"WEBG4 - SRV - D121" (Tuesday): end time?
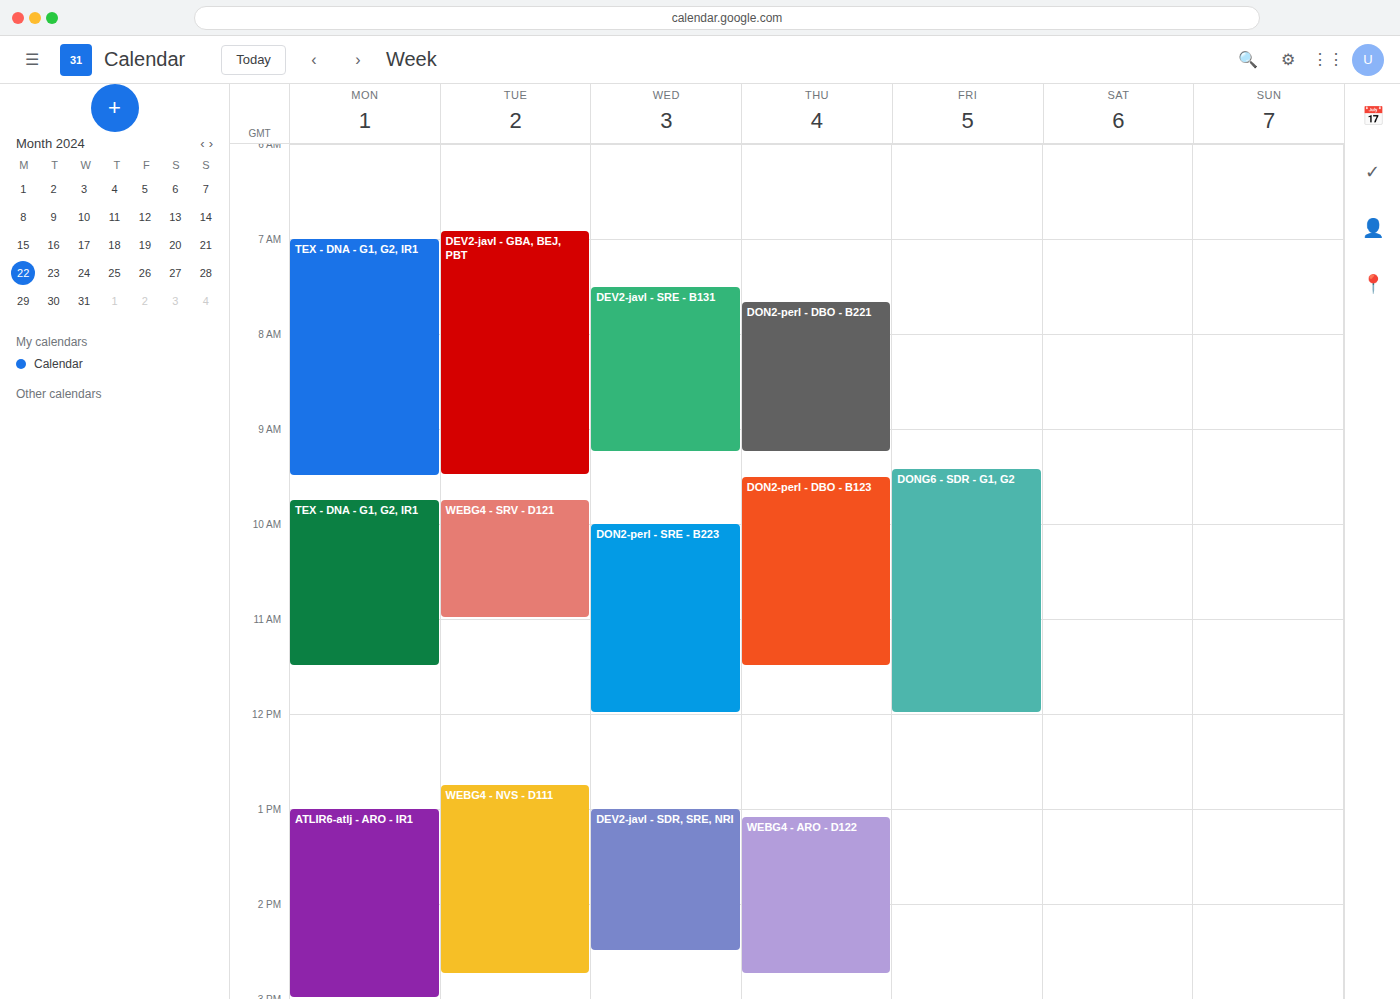
11:00 AM